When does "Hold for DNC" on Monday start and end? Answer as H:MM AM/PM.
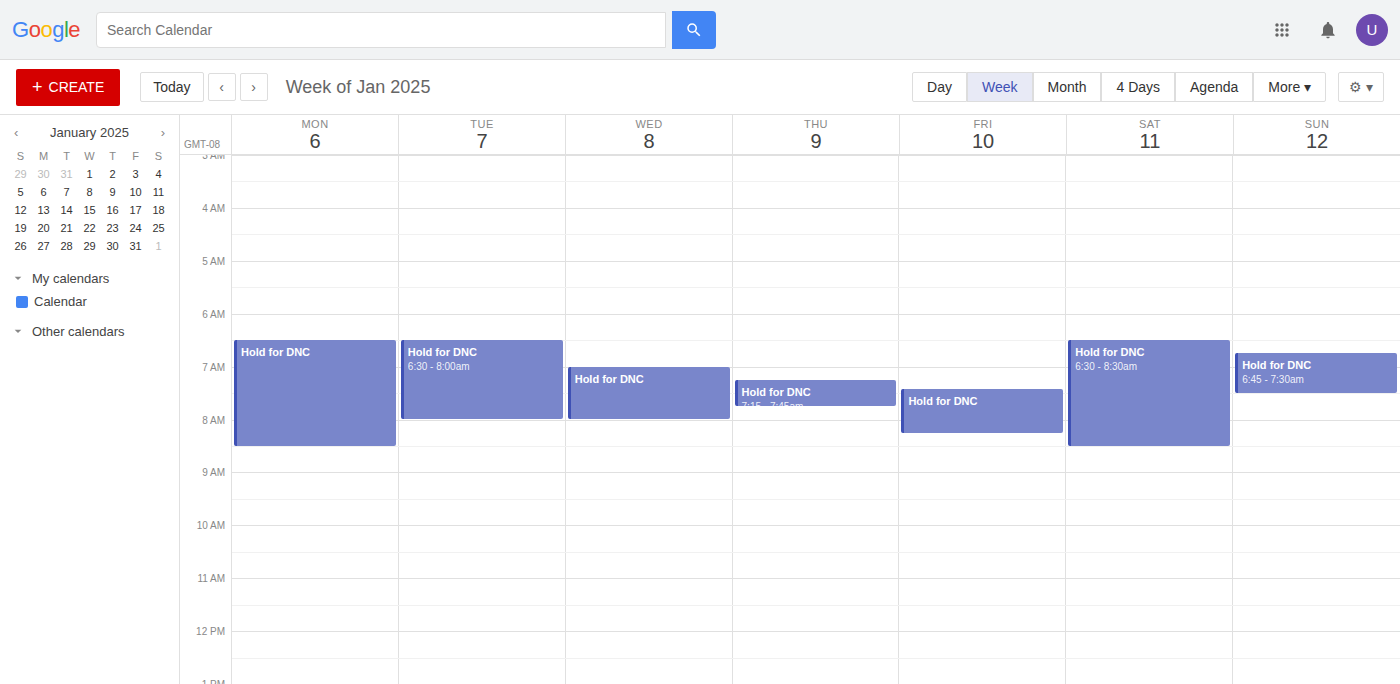
6:30 AM to 8:30 AM